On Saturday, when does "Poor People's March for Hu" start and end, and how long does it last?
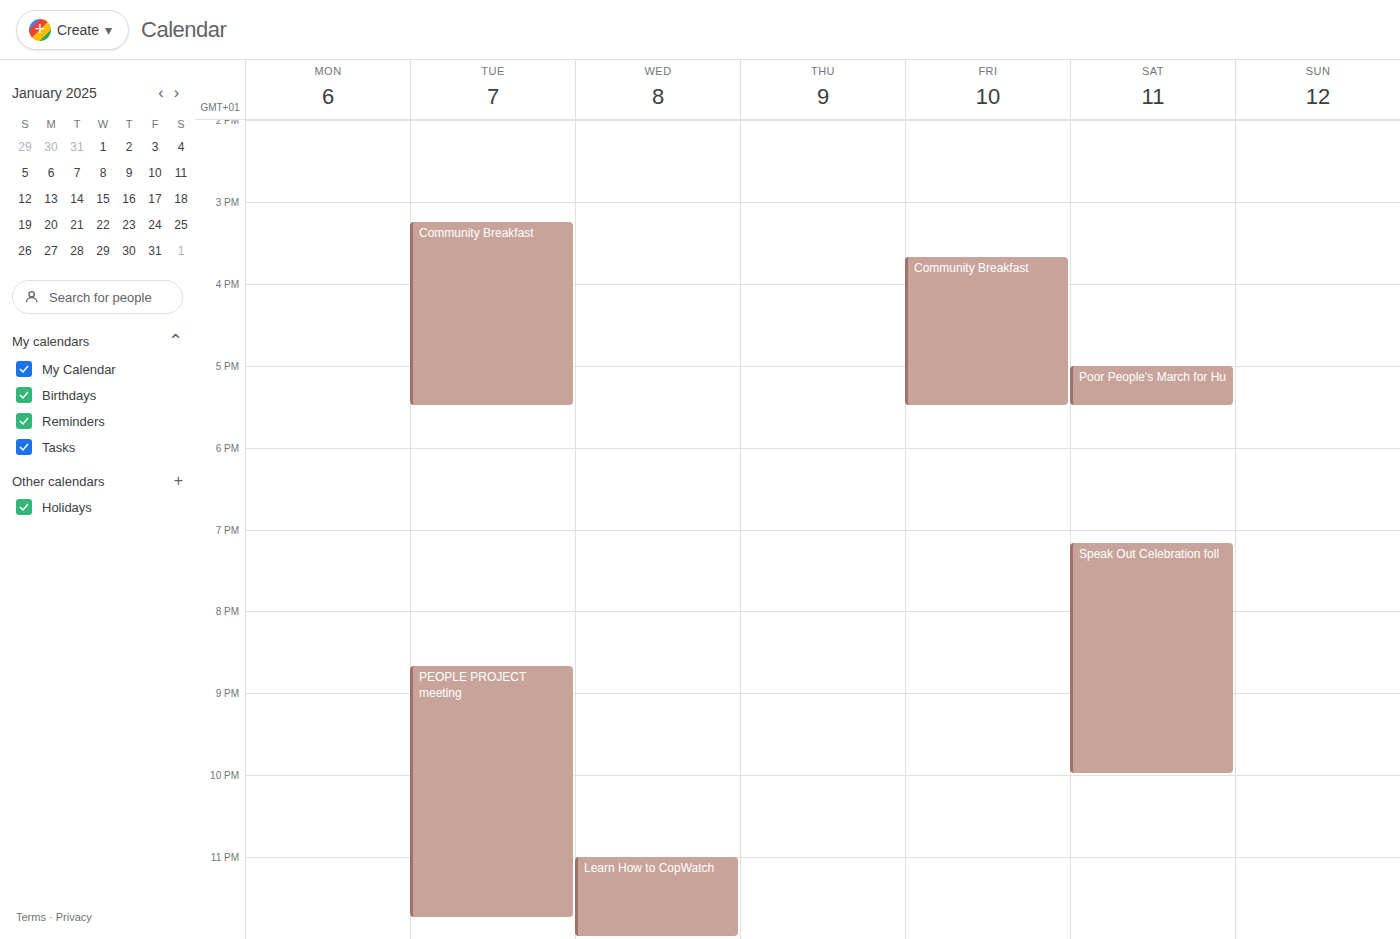
5:00 PM to 5:30 PM, 30 minutes